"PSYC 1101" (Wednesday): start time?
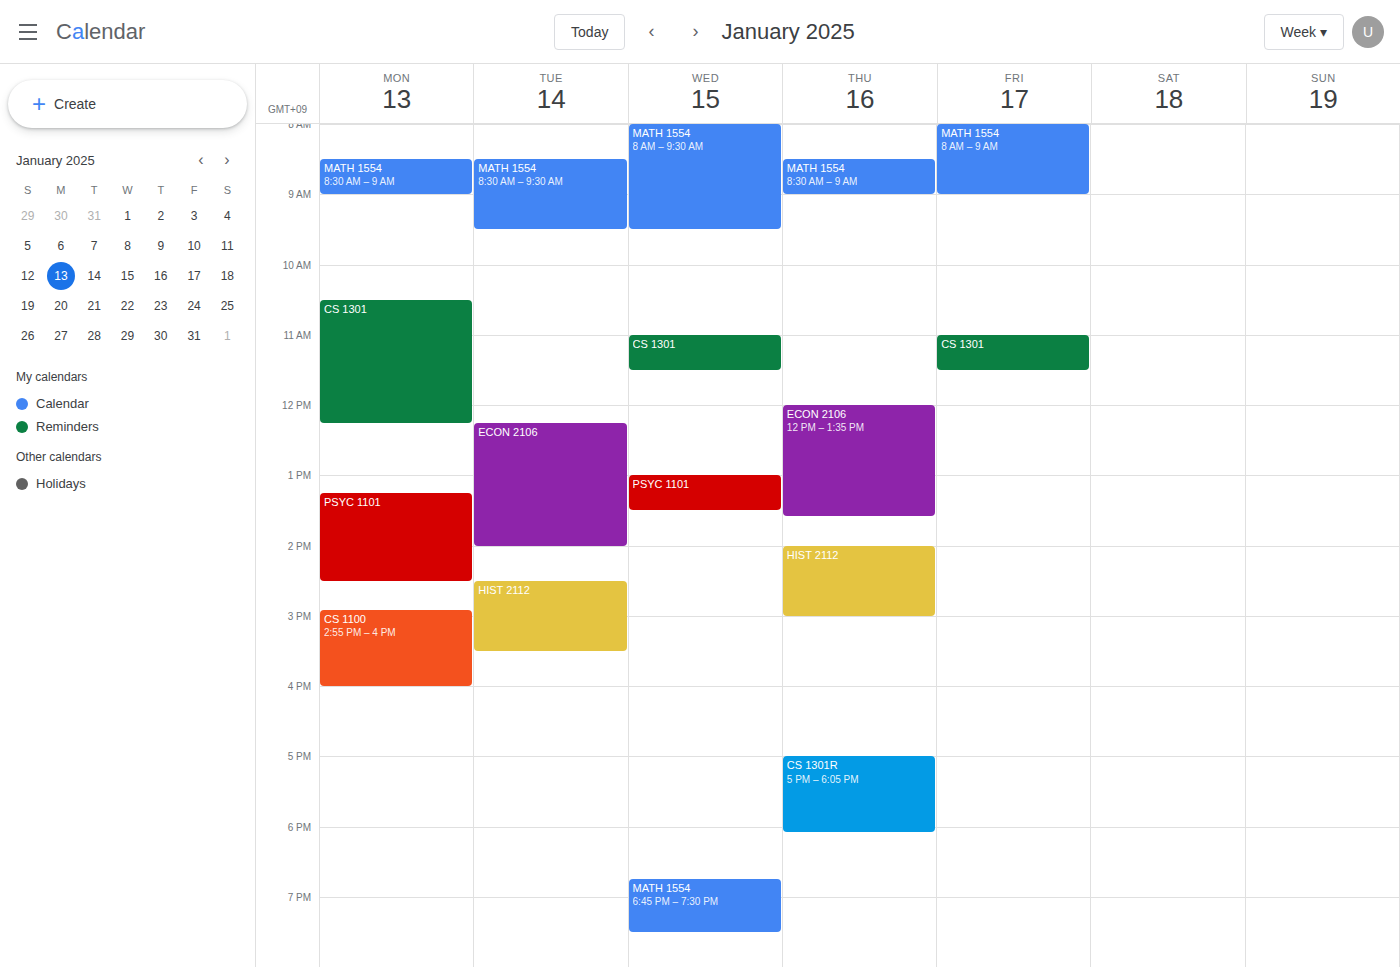
1:00 PM